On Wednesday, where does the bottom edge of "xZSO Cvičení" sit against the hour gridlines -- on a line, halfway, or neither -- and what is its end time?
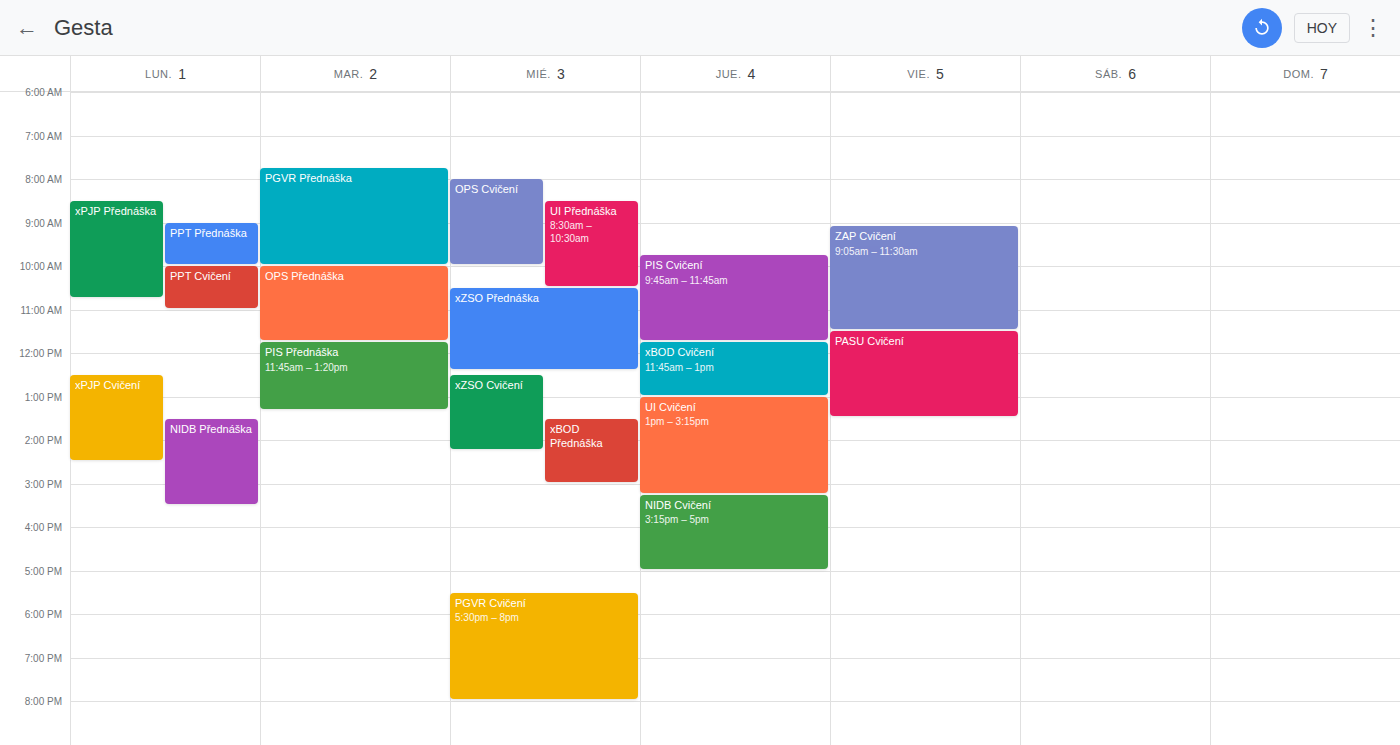
2:15 PM -- neither: a quarter of the way from the 2 PM line to the 3 PM line.